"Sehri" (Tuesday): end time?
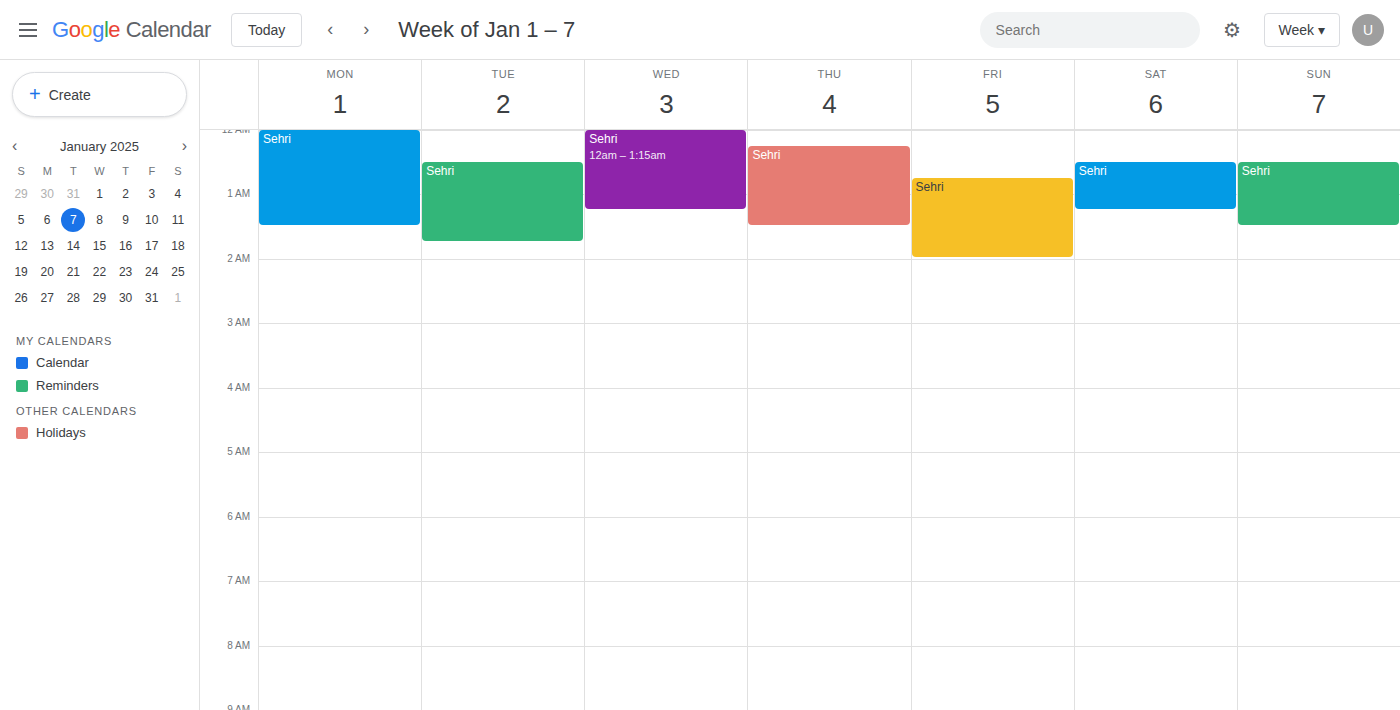
1:45 AM